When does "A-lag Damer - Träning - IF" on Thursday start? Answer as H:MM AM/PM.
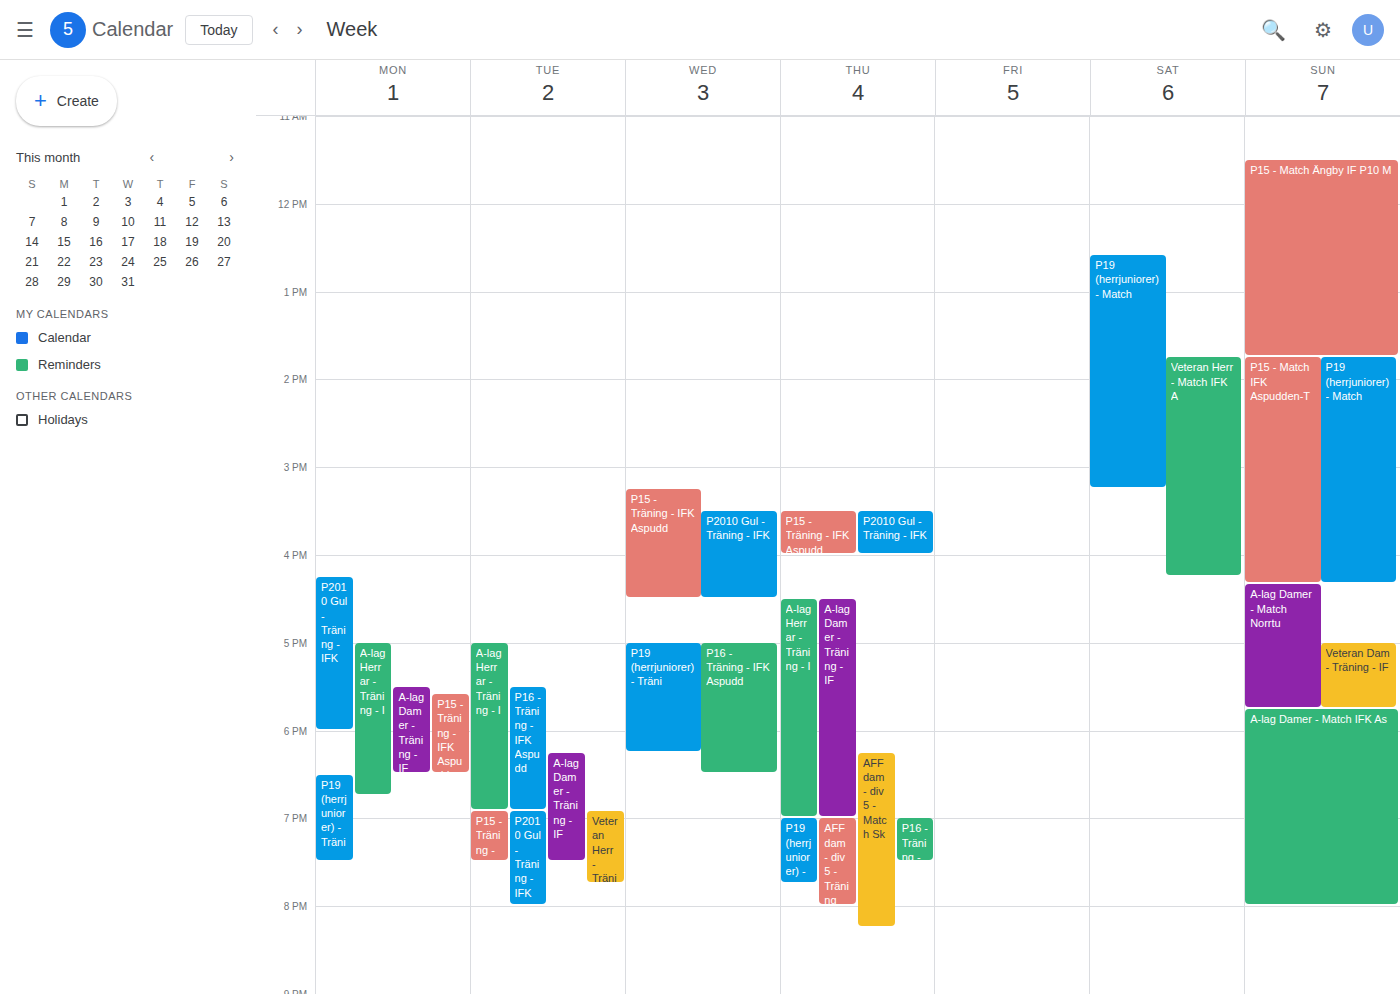
4:30 PM